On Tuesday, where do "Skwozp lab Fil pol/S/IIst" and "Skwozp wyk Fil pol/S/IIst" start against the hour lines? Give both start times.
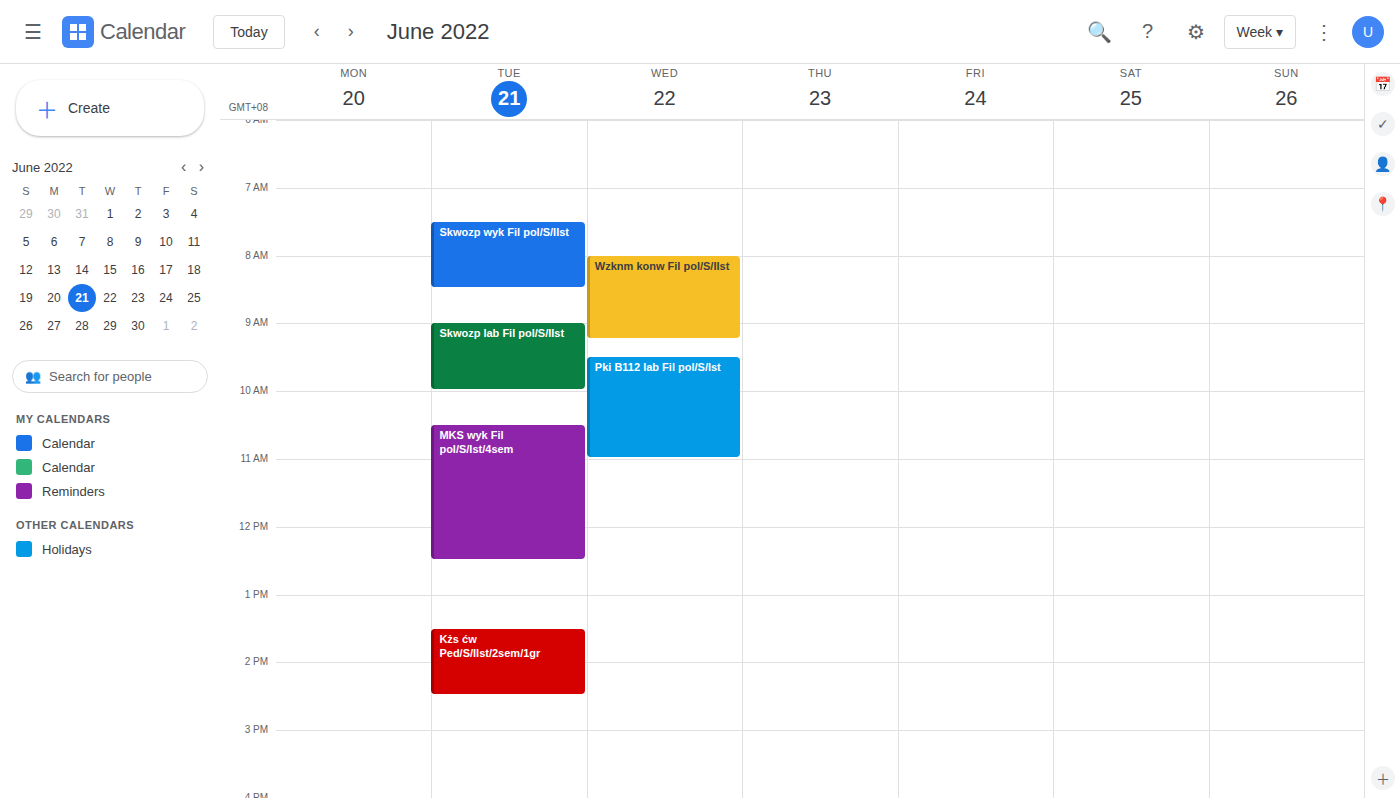
"Skwozp lab Fil pol/S/IIst": 9:00 AM, exactly on the 9 AM line. "Skwozp wyk Fil pol/S/IIst": 7:30 AM, halfway between the 7 AM and 8 AM lines.